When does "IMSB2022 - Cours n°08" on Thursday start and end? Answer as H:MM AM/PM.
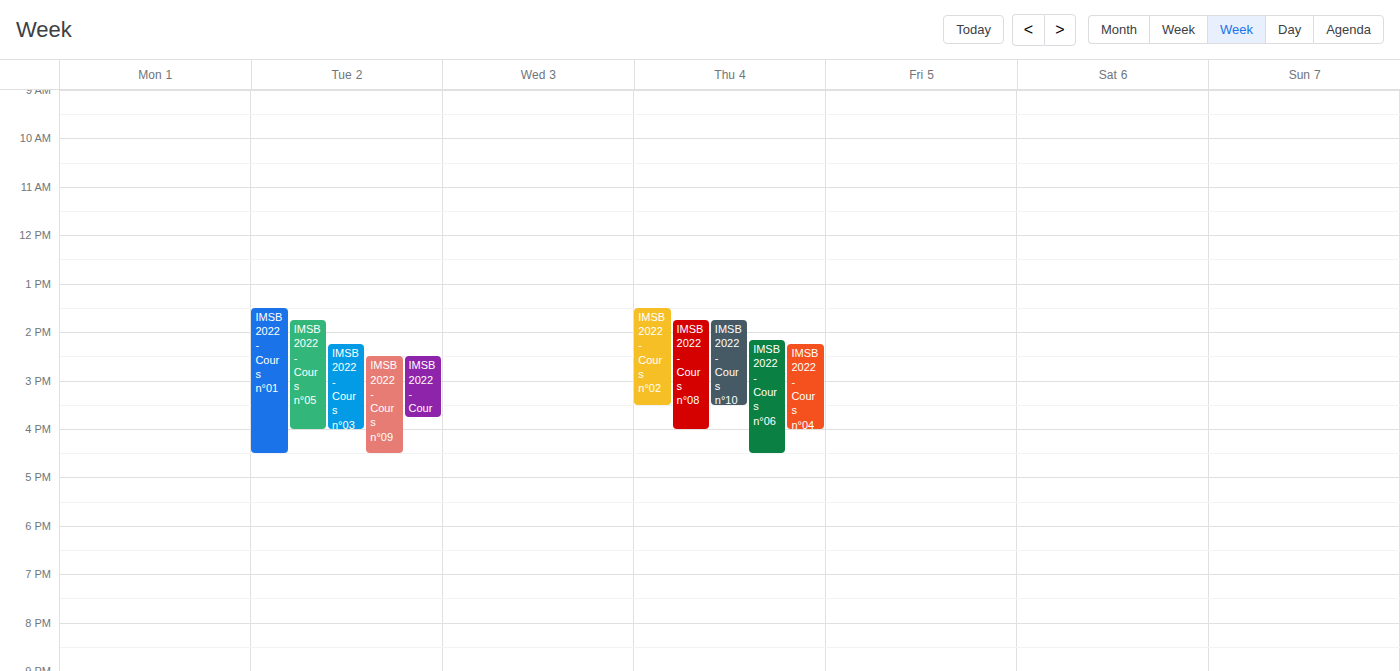
1:45 PM to 4:00 PM